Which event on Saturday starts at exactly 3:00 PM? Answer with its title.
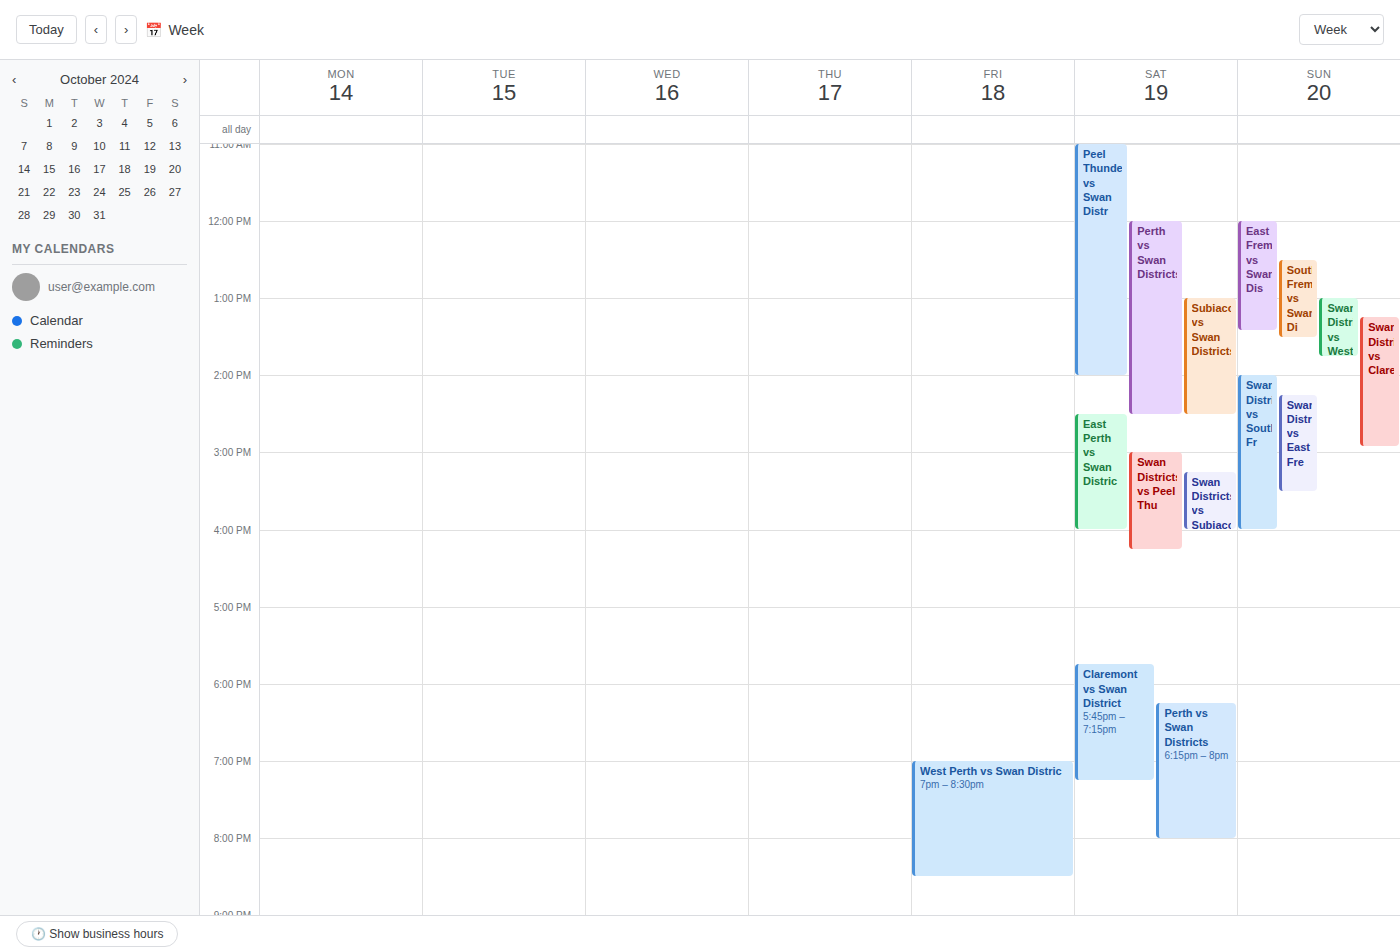
"Swan Districts vs Peel Thu"